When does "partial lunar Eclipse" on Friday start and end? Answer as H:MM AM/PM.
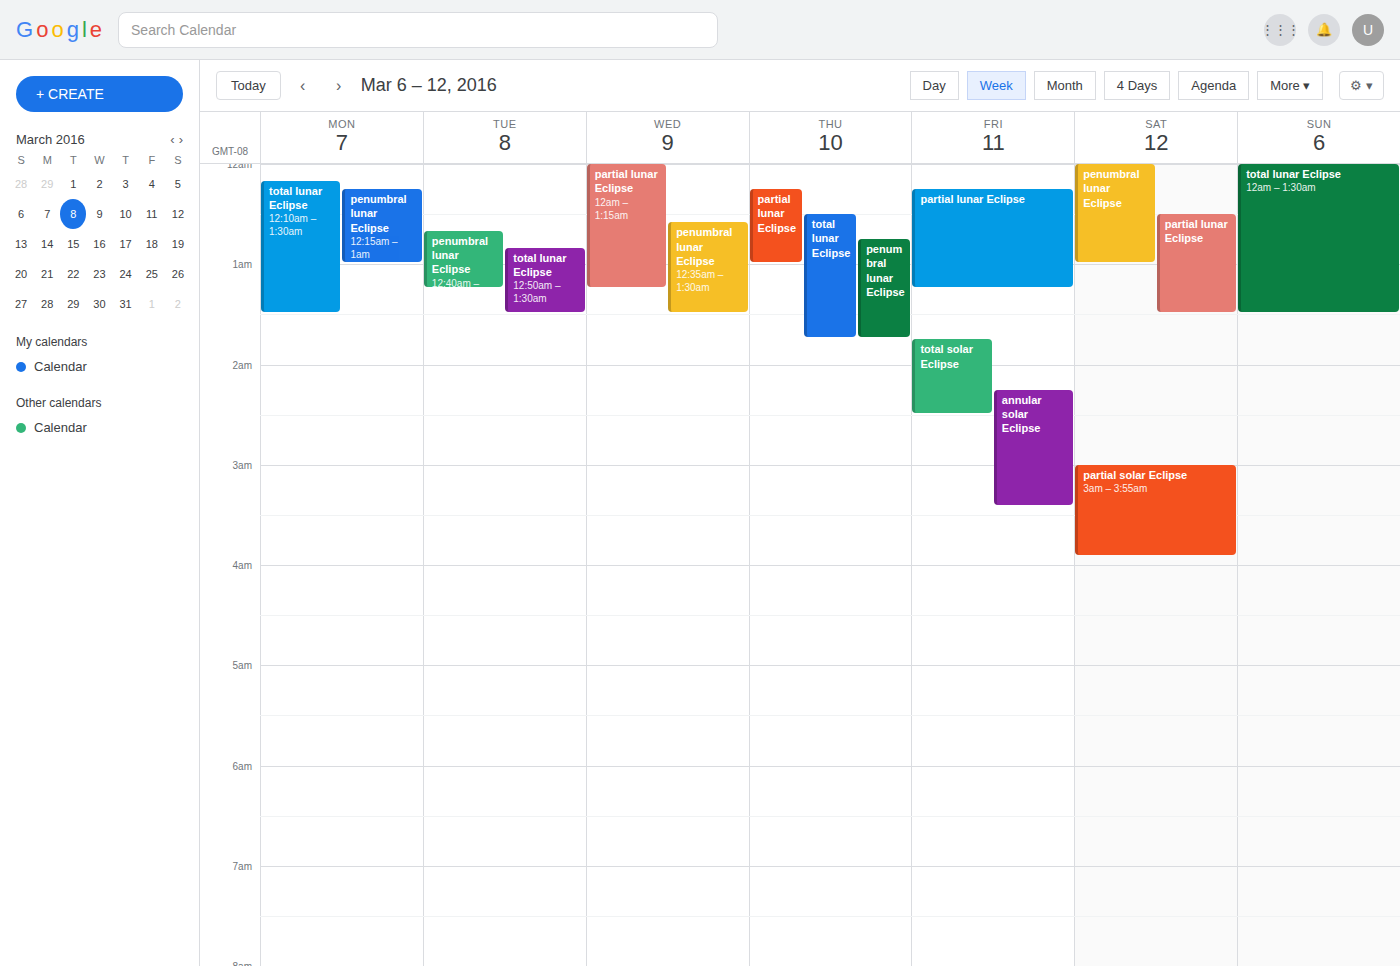
12:15 AM to 1:15 AM